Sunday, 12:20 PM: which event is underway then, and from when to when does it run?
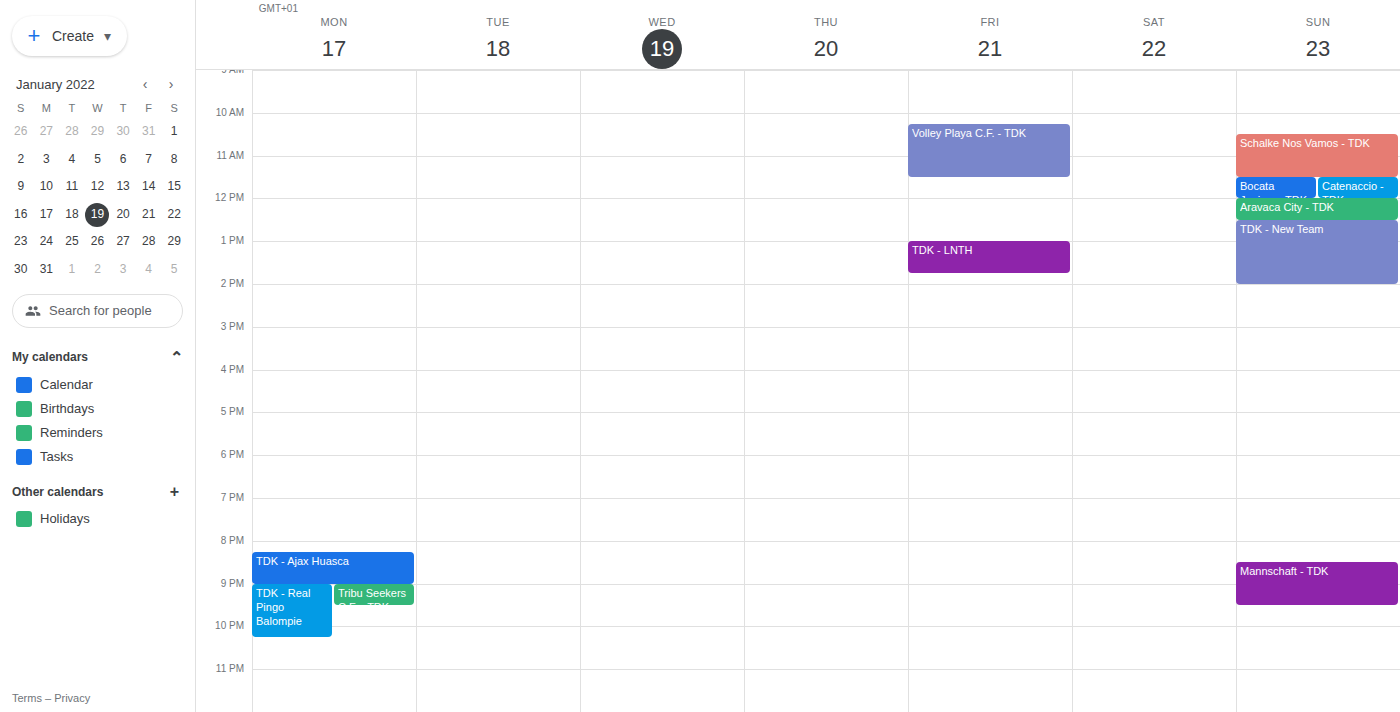
"Aravaca City - TDK", 12:00 PM to 12:30 PM